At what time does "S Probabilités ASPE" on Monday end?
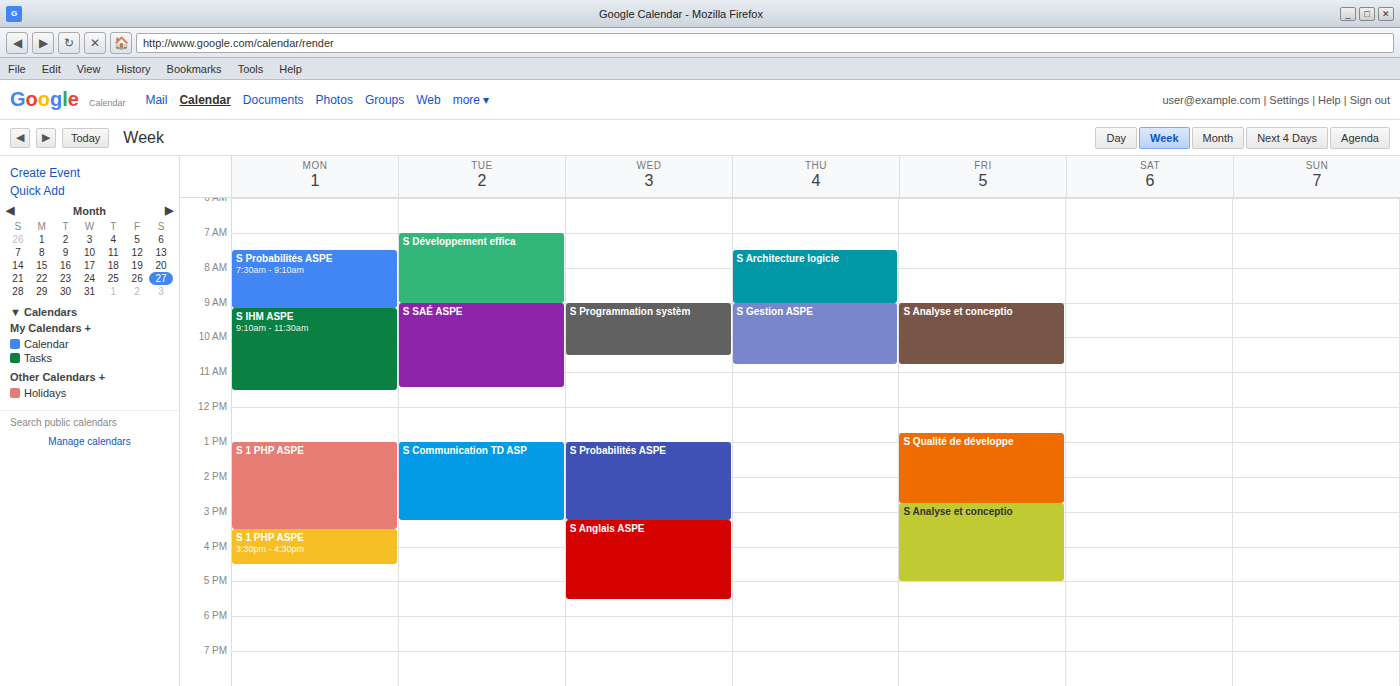
9:10 AM